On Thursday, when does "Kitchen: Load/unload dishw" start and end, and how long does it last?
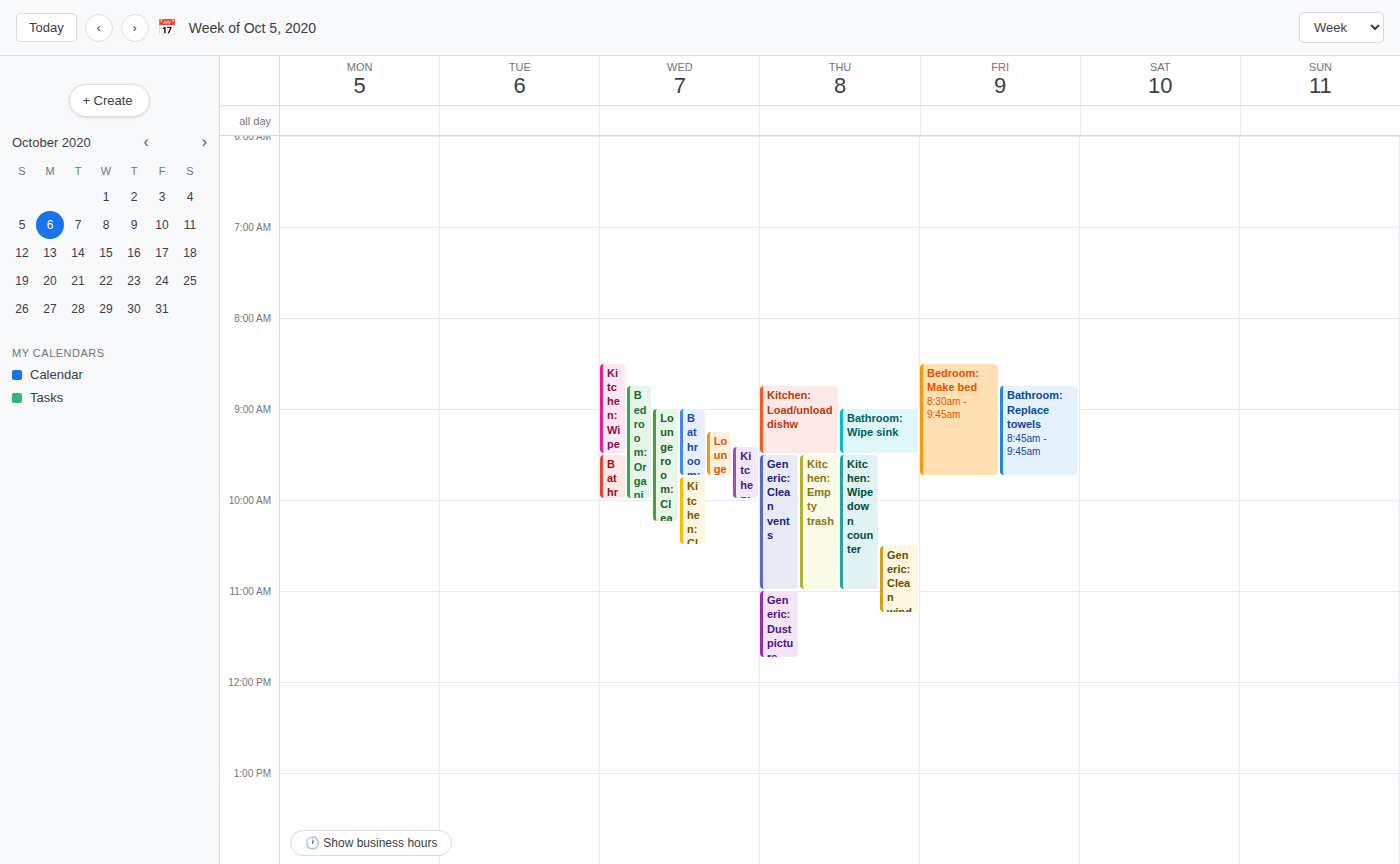
8:45 AM to 9:30 AM, 45 minutes